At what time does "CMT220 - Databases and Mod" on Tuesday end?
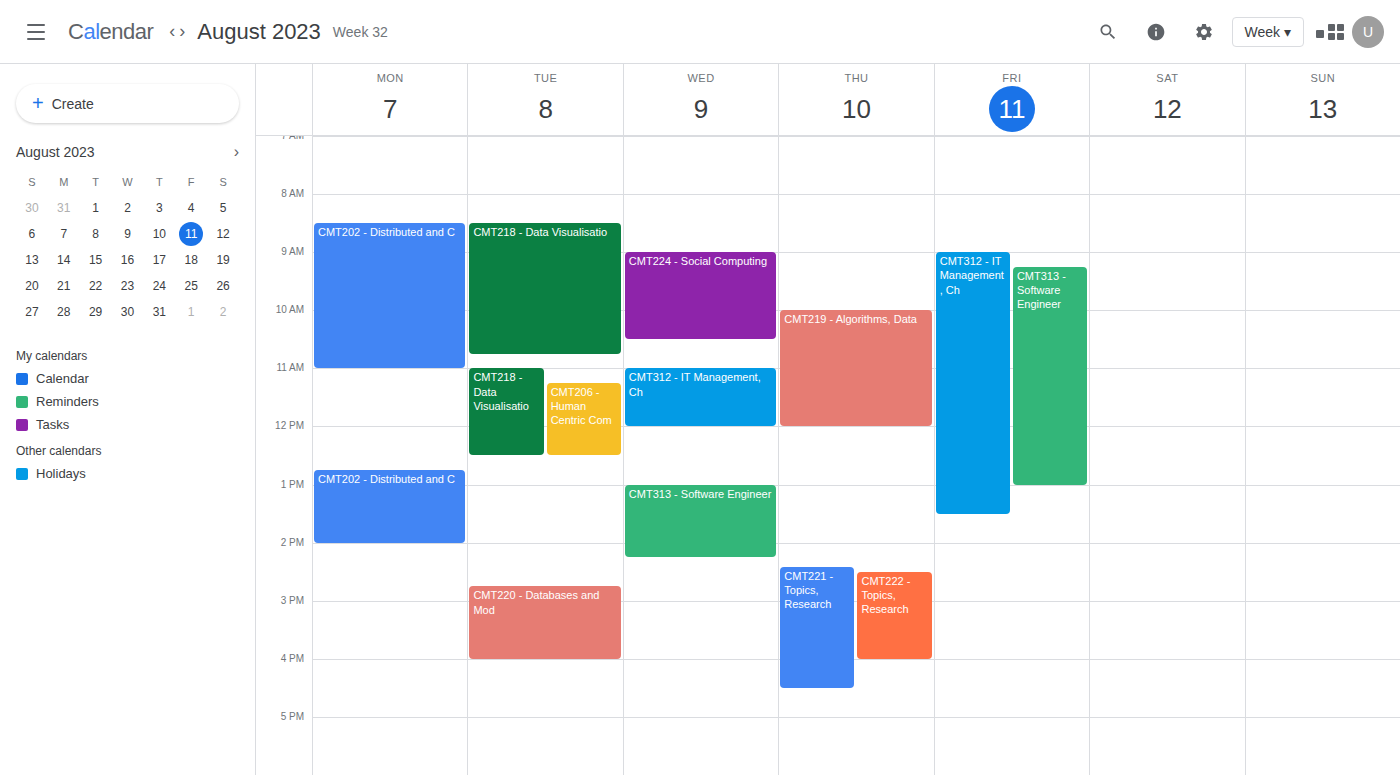
4:00 PM